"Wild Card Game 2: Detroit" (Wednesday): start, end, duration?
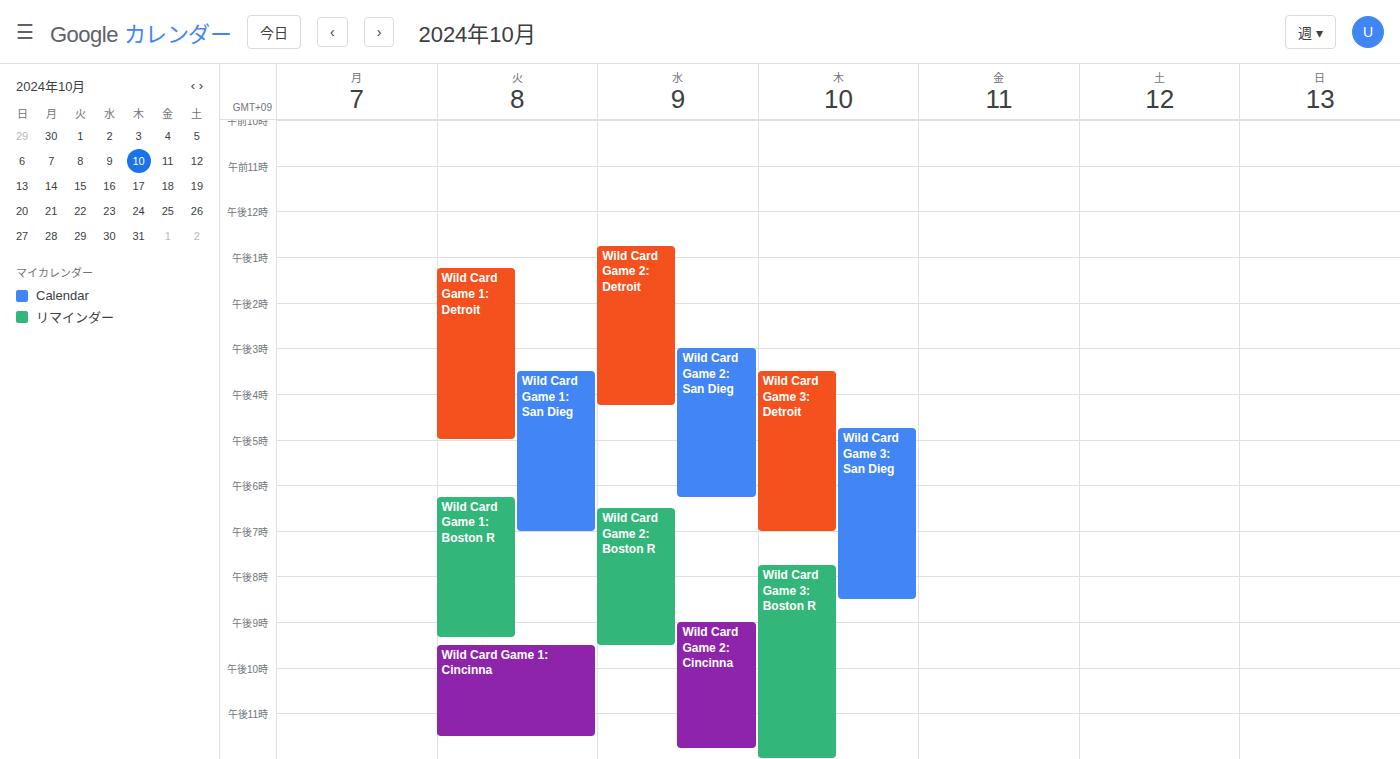
12:45 PM to 4:15 PM, 3 hours 30 minutes